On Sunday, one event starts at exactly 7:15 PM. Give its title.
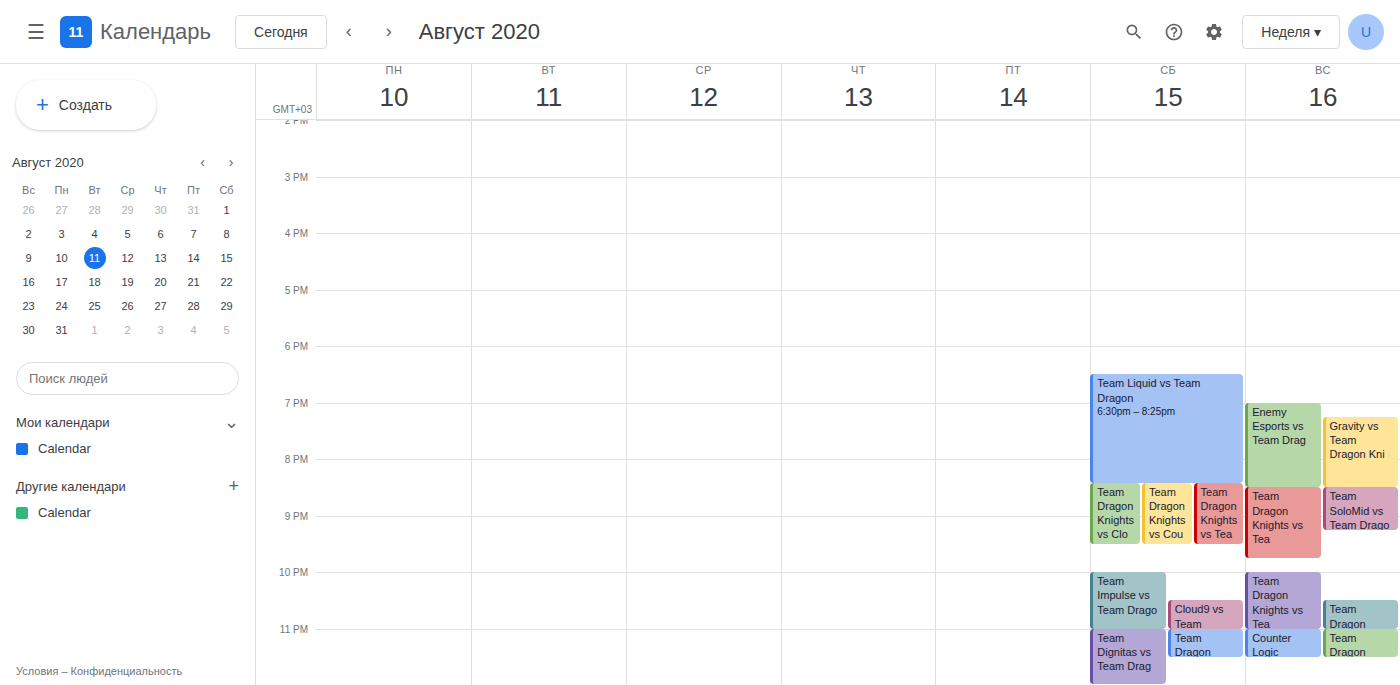
"Gravity vs Team Dragon Kni"